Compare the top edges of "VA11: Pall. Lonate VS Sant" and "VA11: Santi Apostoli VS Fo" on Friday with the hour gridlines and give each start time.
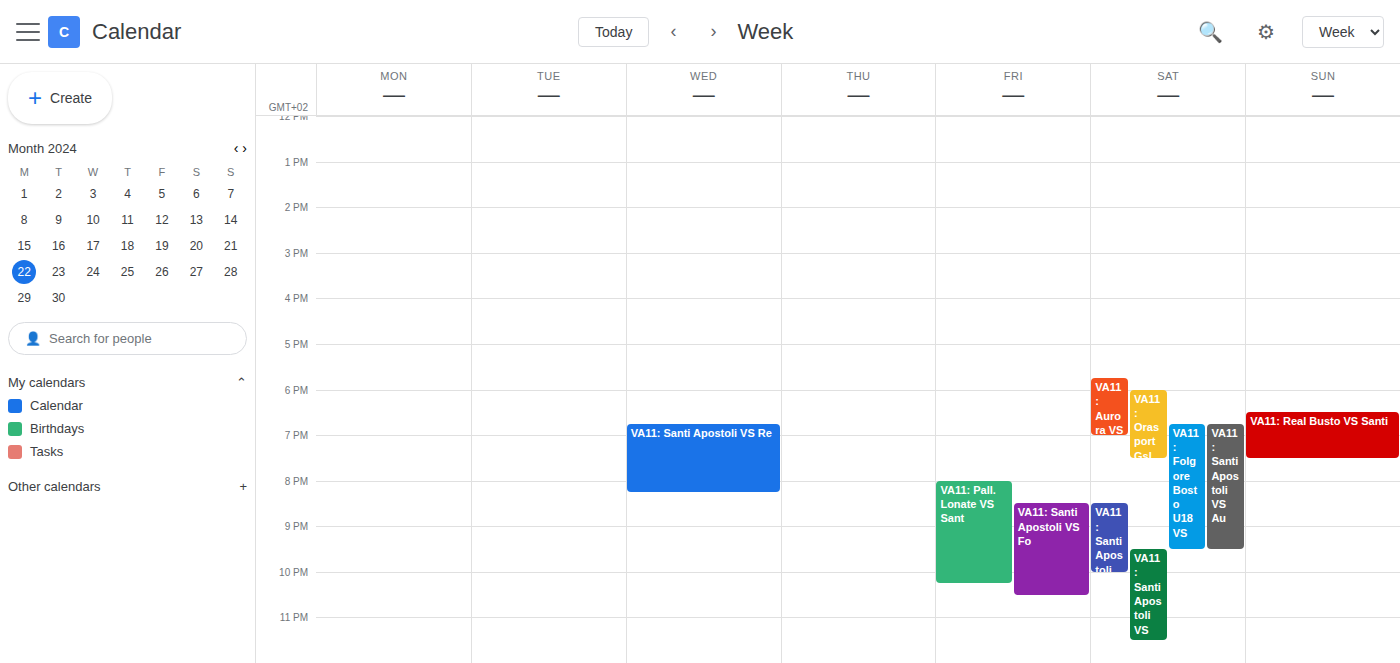
"VA11: Pall. Lonate VS Sant": 8:00 PM, exactly on the 8 PM line. "VA11: Santi Apostoli VS Fo": 8:30 PM, halfway between the 8 PM and 9 PM lines.